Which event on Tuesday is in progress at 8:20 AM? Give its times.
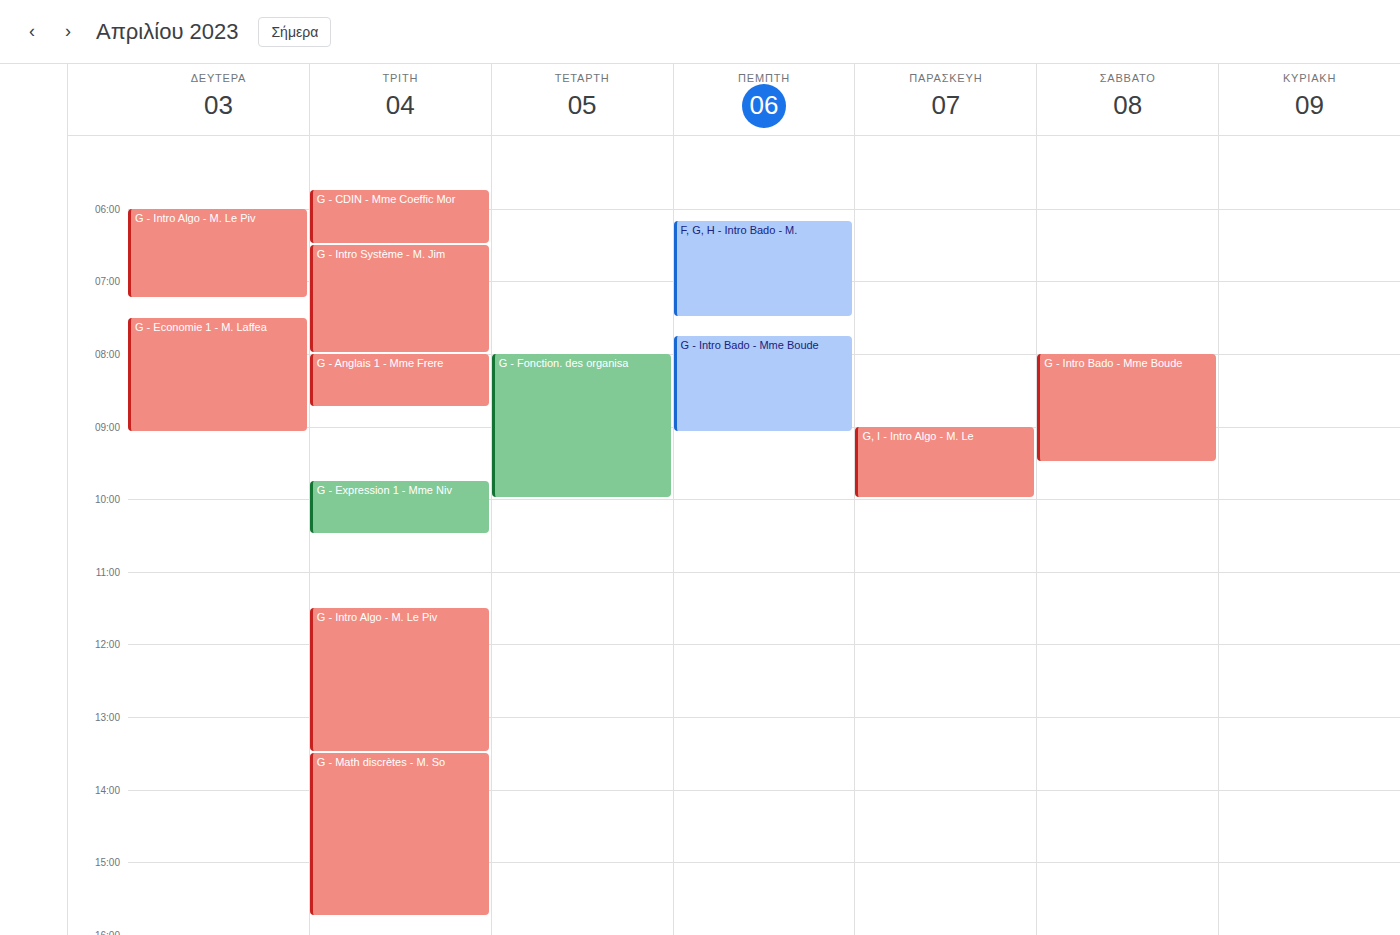
"G - Anglais 1 - Mme Frere", 8:00 AM to 8:45 AM